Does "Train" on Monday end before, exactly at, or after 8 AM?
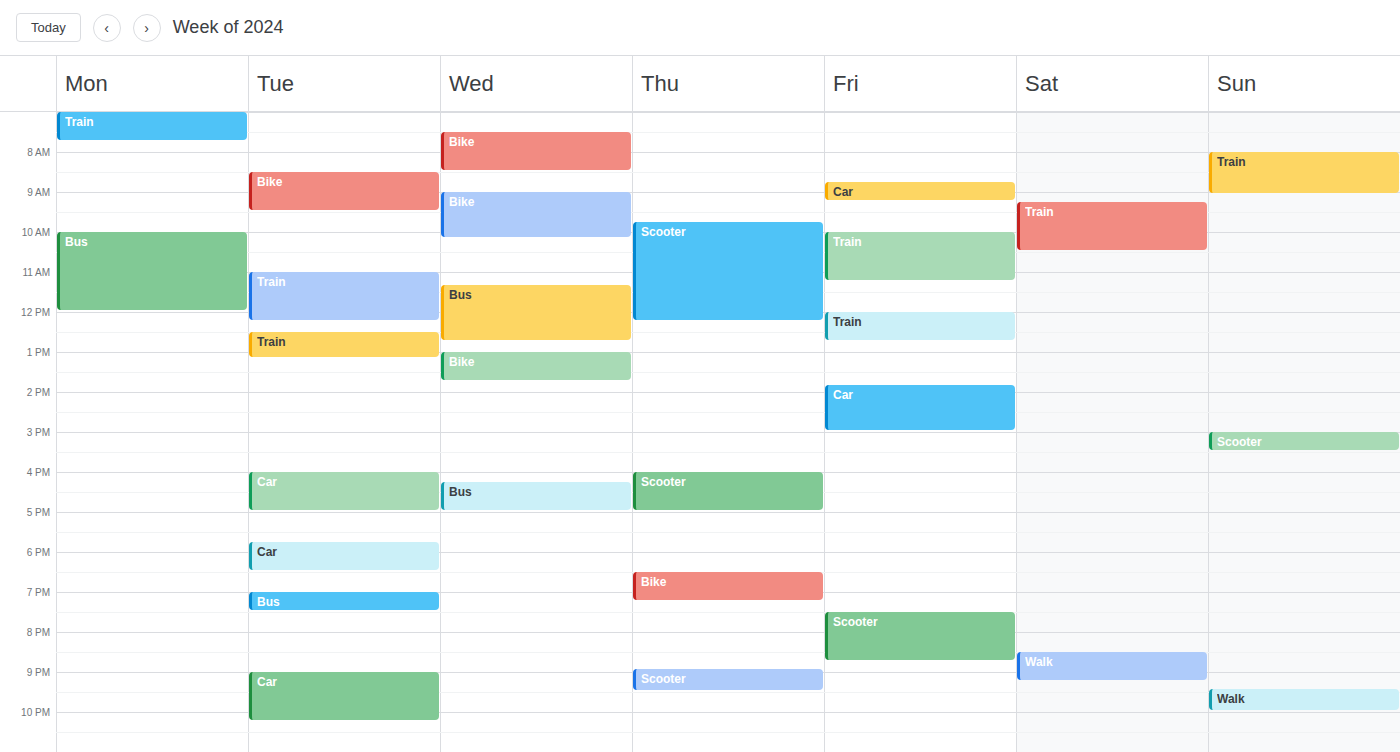
7:45 AM -- before 8 AM, 15 minutes above the 8 AM line.